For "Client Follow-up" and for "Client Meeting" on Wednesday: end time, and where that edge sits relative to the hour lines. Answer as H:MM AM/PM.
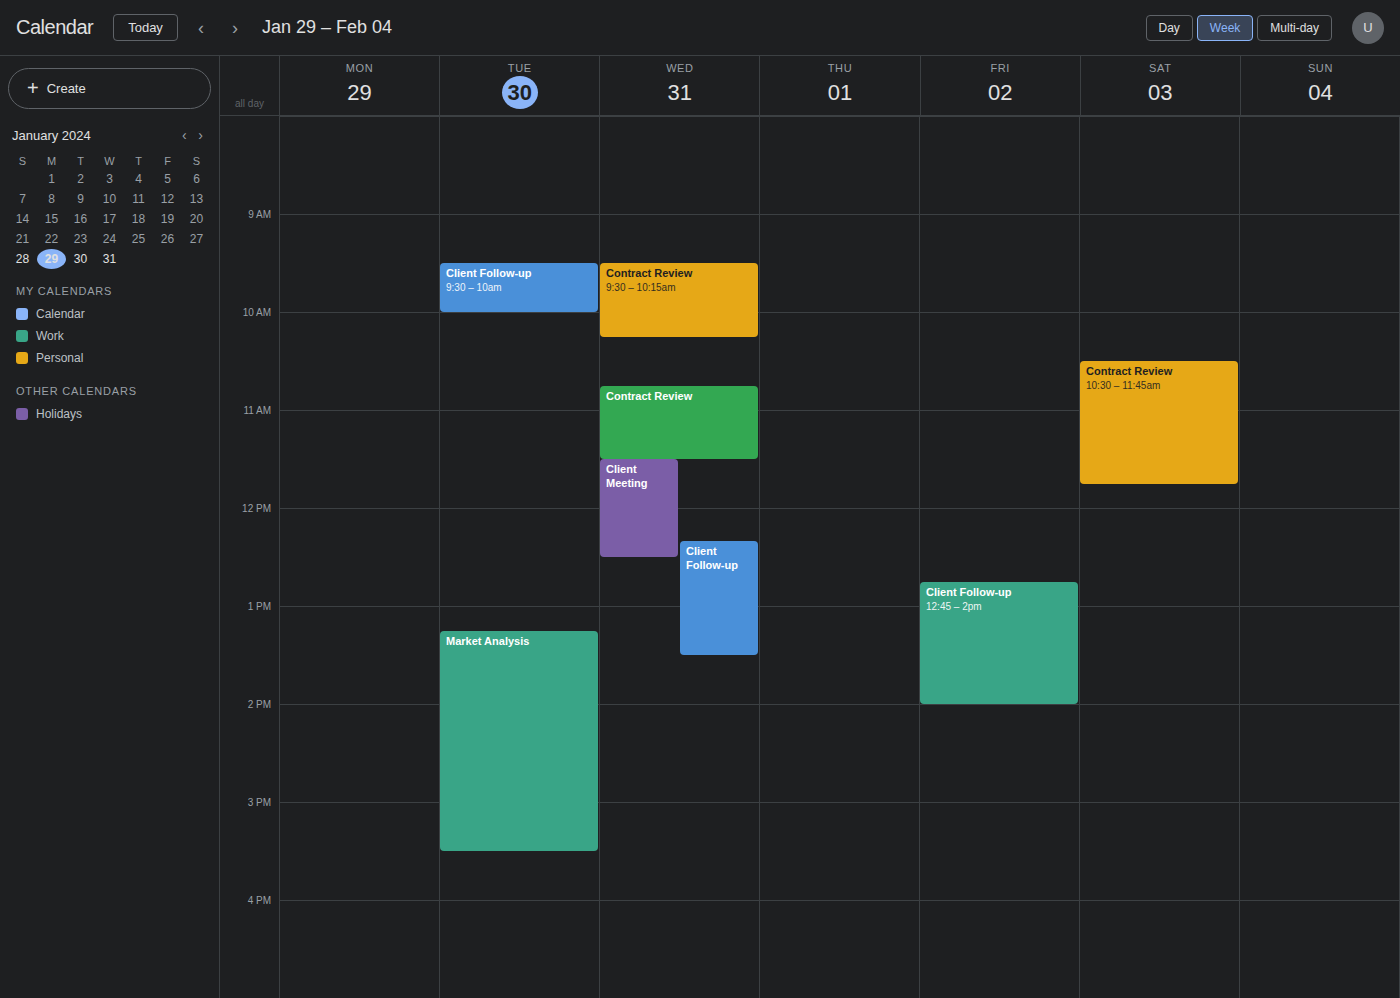
"Client Follow-up": 1:30 PM, halfway between the 1 PM and 2 PM lines. "Client Meeting": 12:30 PM, halfway between the 12 PM and 1 PM lines.